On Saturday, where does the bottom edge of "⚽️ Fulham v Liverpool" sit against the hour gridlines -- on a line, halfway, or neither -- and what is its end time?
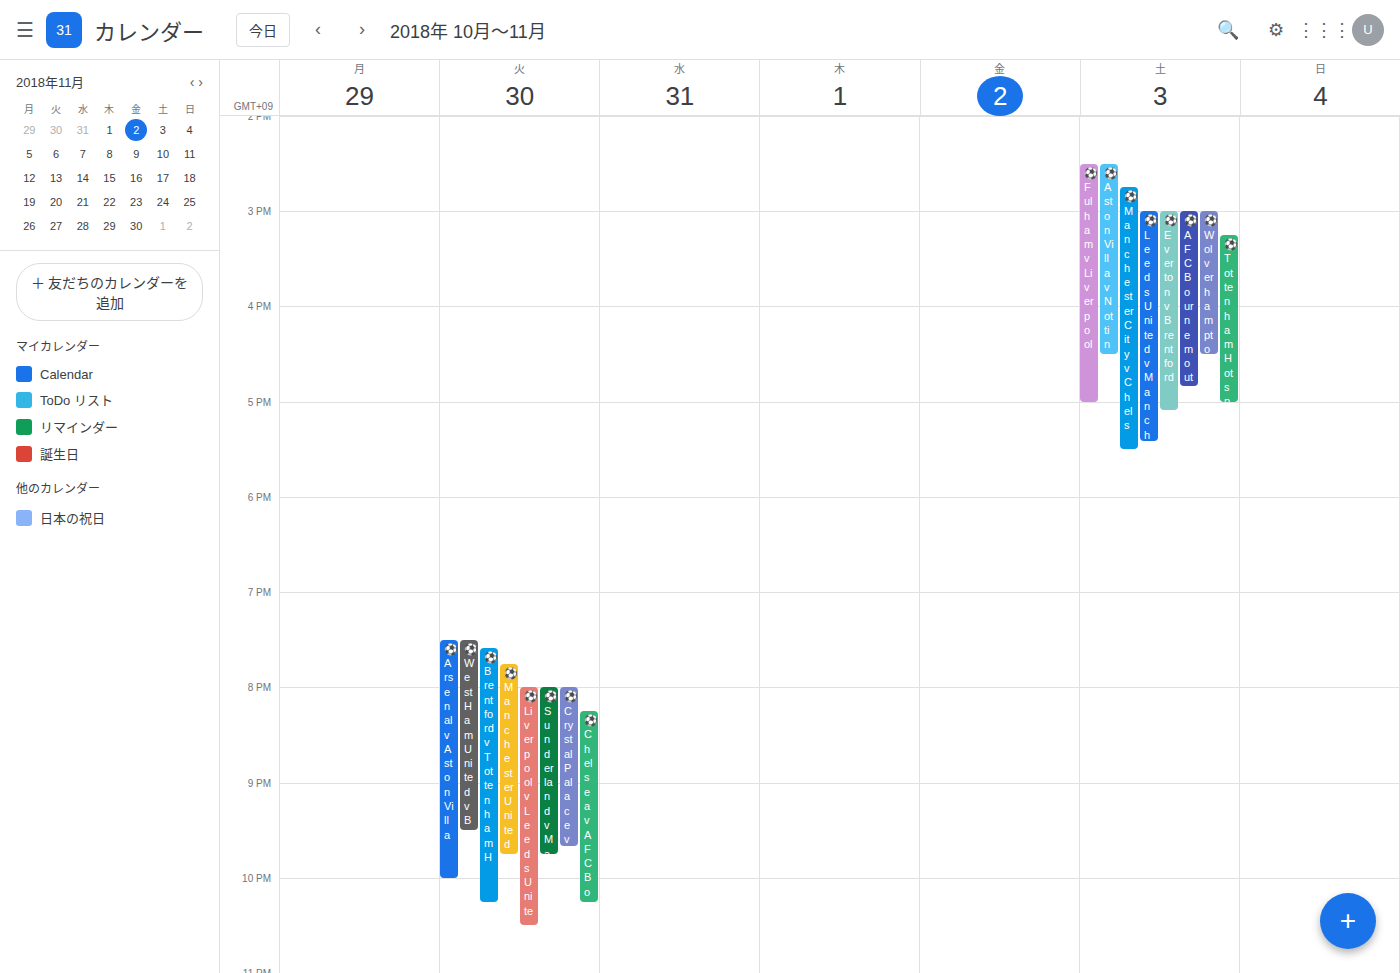
5:00 PM -- exactly on the 5 PM line.